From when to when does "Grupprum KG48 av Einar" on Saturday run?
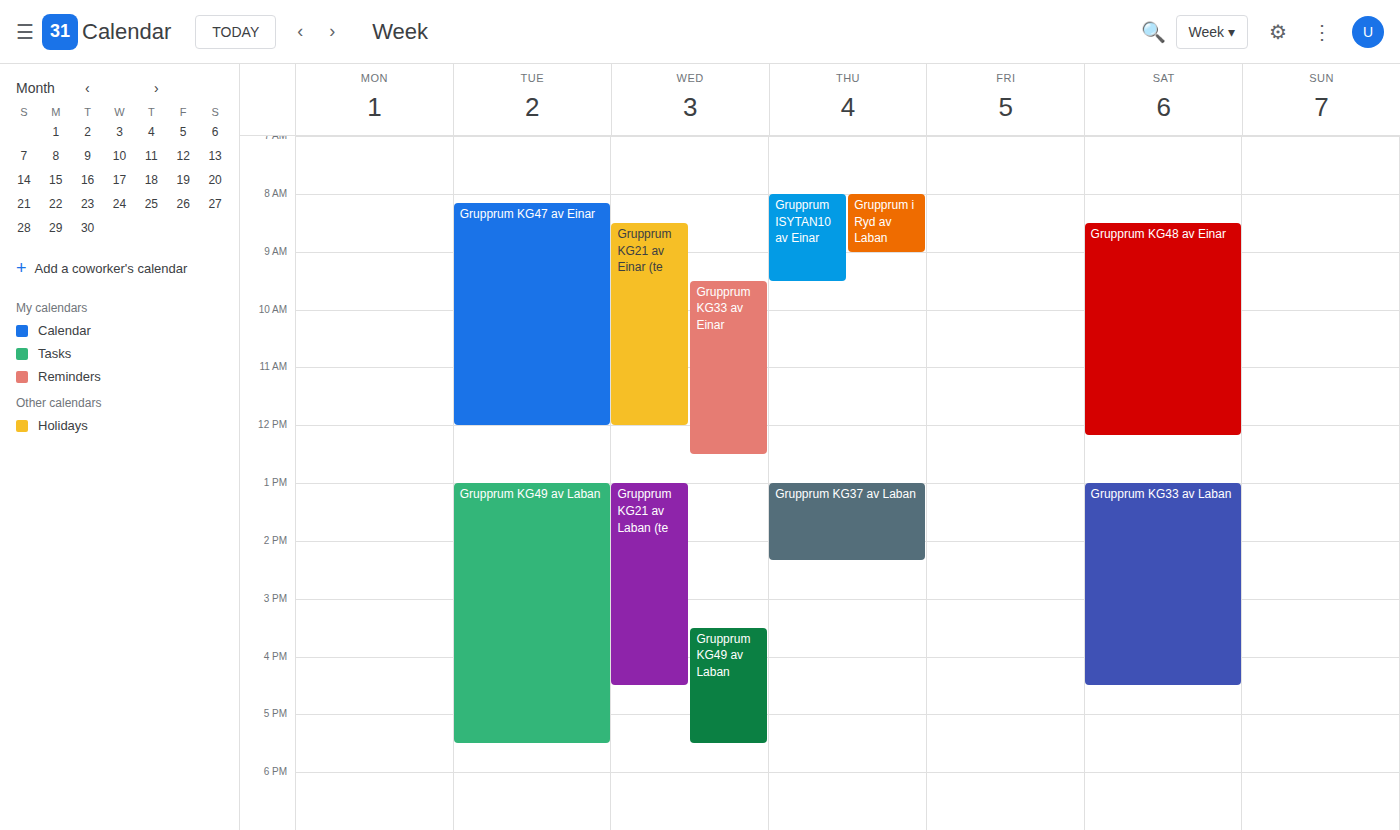
8:30 AM to 12:10 PM